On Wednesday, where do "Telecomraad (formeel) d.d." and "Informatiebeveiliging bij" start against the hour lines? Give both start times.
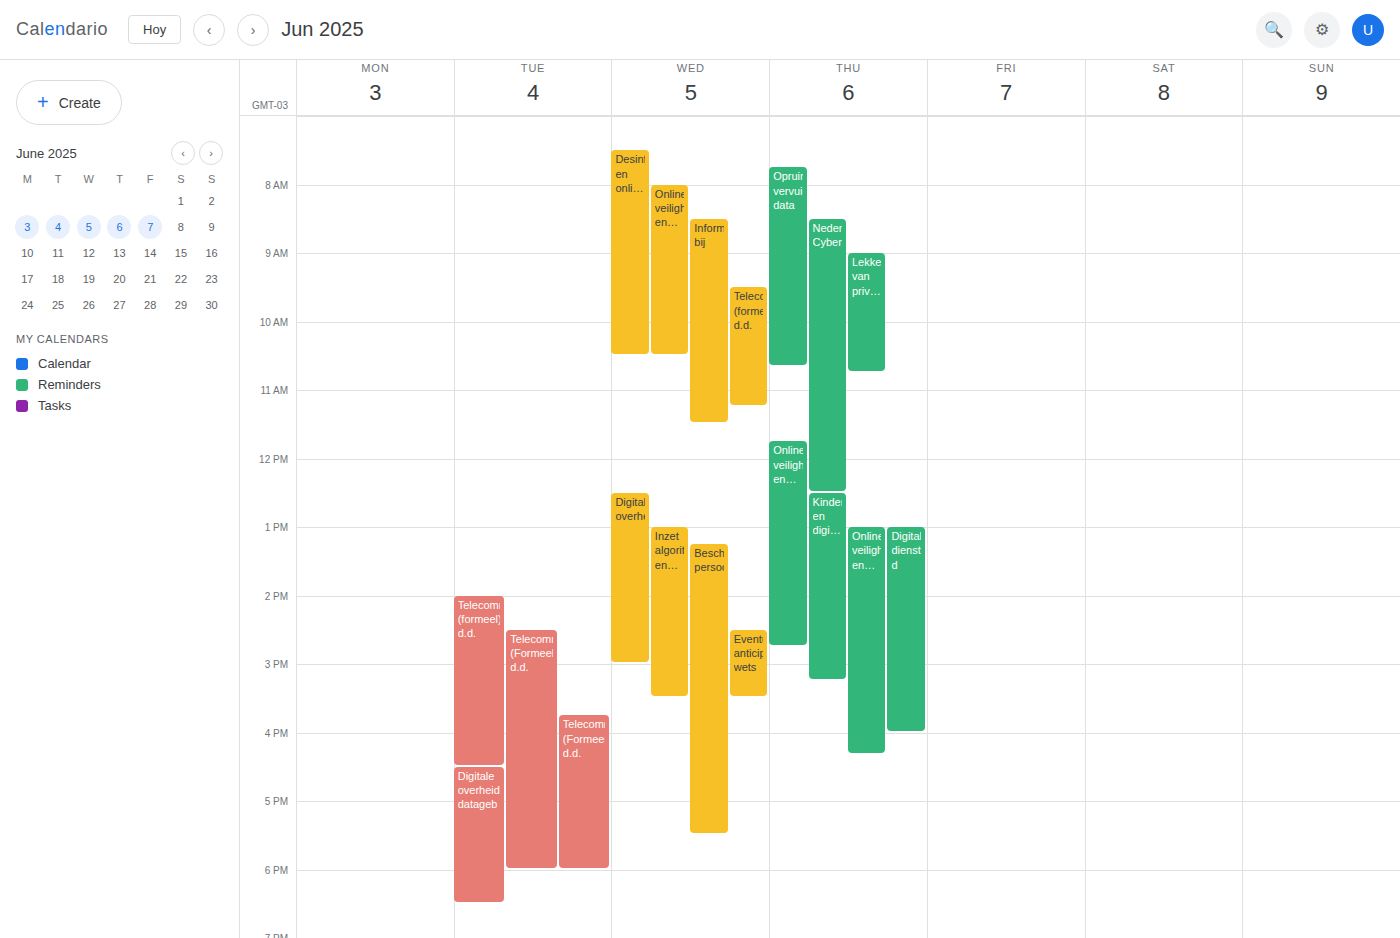
"Telecomraad (formeel) d.d.": 9:30 AM, halfway between the 9 AM and 10 AM lines. "Informatiebeveiliging bij": 8:30 AM, halfway between the 8 AM and 9 AM lines.